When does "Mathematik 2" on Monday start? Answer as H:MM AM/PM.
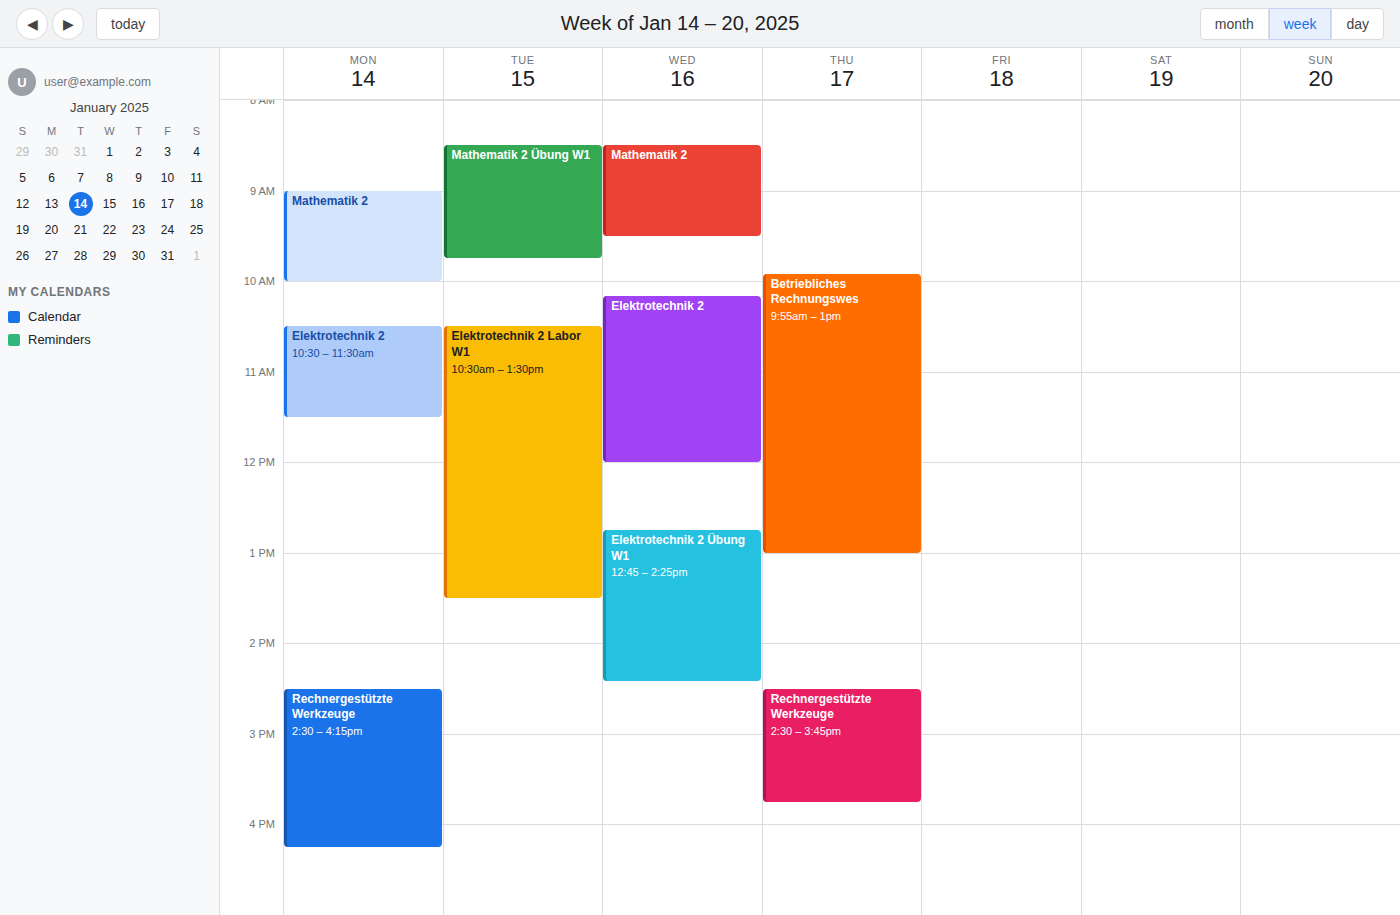
9:00 AM